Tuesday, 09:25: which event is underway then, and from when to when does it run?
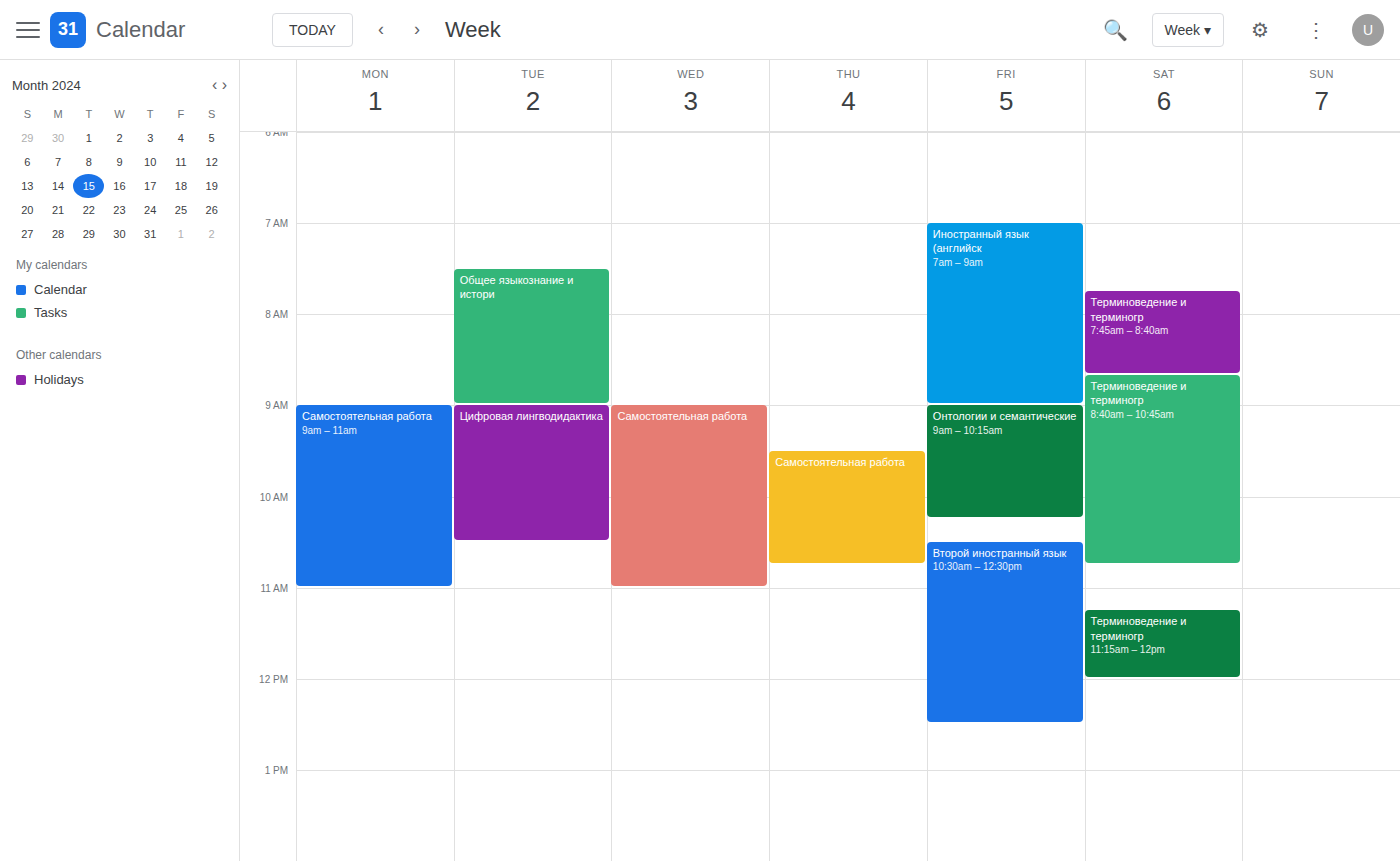
"Цифровая лингводидактика", 09:00 to 10:30